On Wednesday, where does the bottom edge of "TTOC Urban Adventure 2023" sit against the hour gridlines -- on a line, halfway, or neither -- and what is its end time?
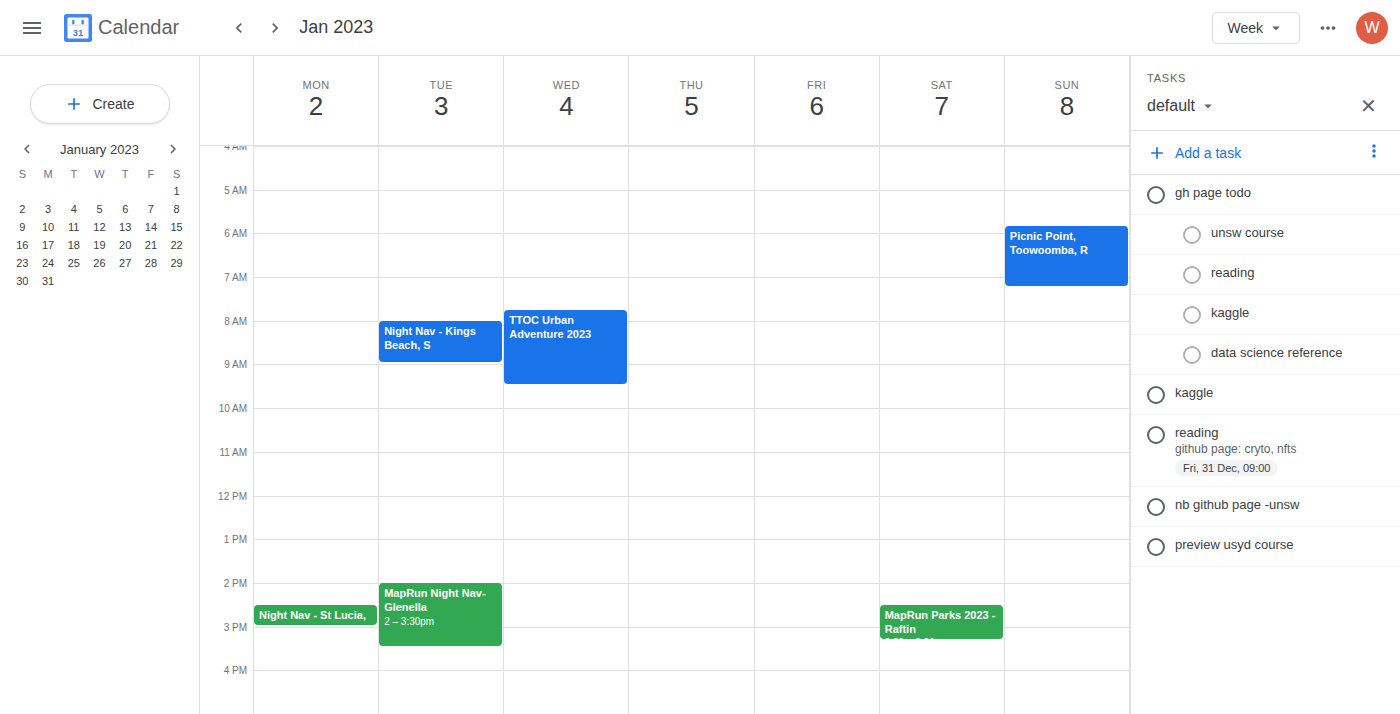
9:30 AM -- halfway between the 9 AM and 10 AM lines.